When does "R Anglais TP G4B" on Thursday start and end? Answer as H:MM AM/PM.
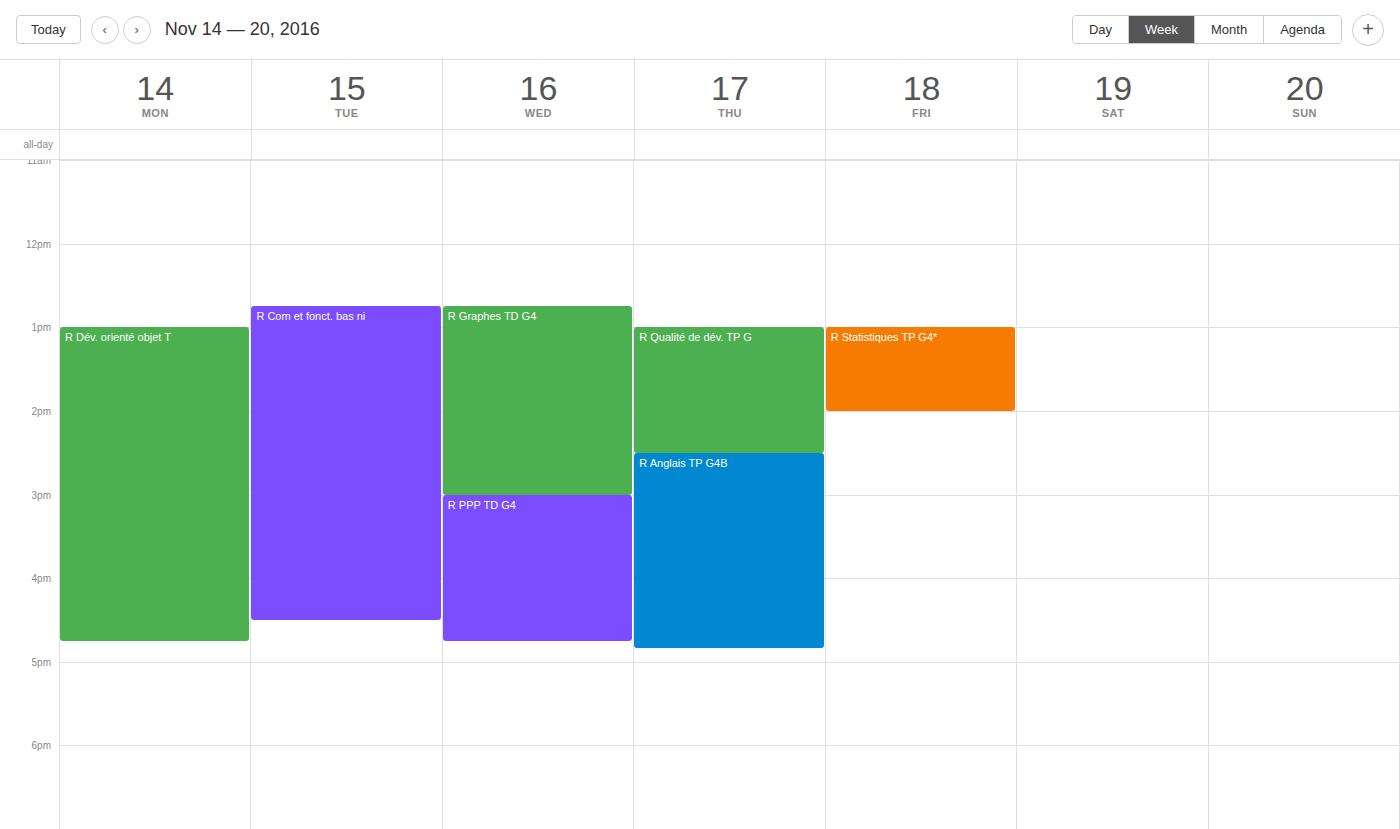
2:30 PM to 4:50 PM